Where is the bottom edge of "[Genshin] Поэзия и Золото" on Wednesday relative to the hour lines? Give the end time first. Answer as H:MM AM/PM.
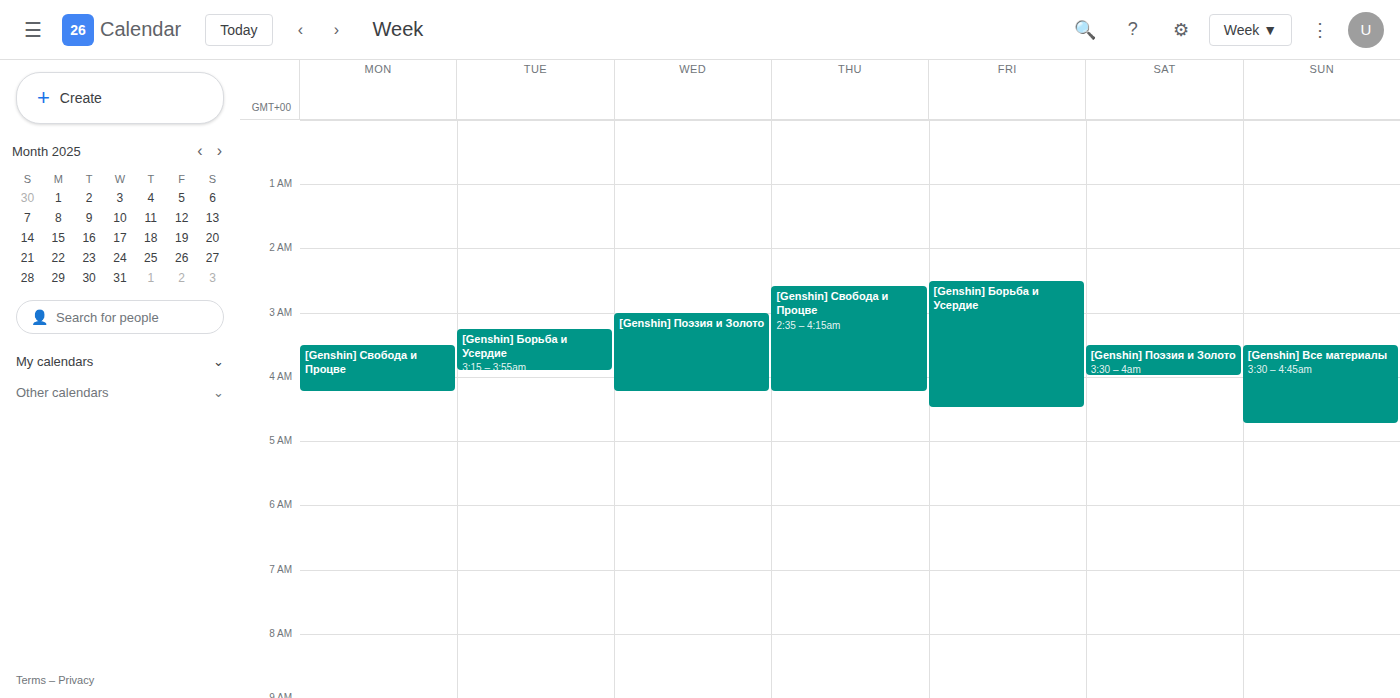
4:15 AM -- neither: a quarter of the way from the 4 AM line to the 5 AM line.